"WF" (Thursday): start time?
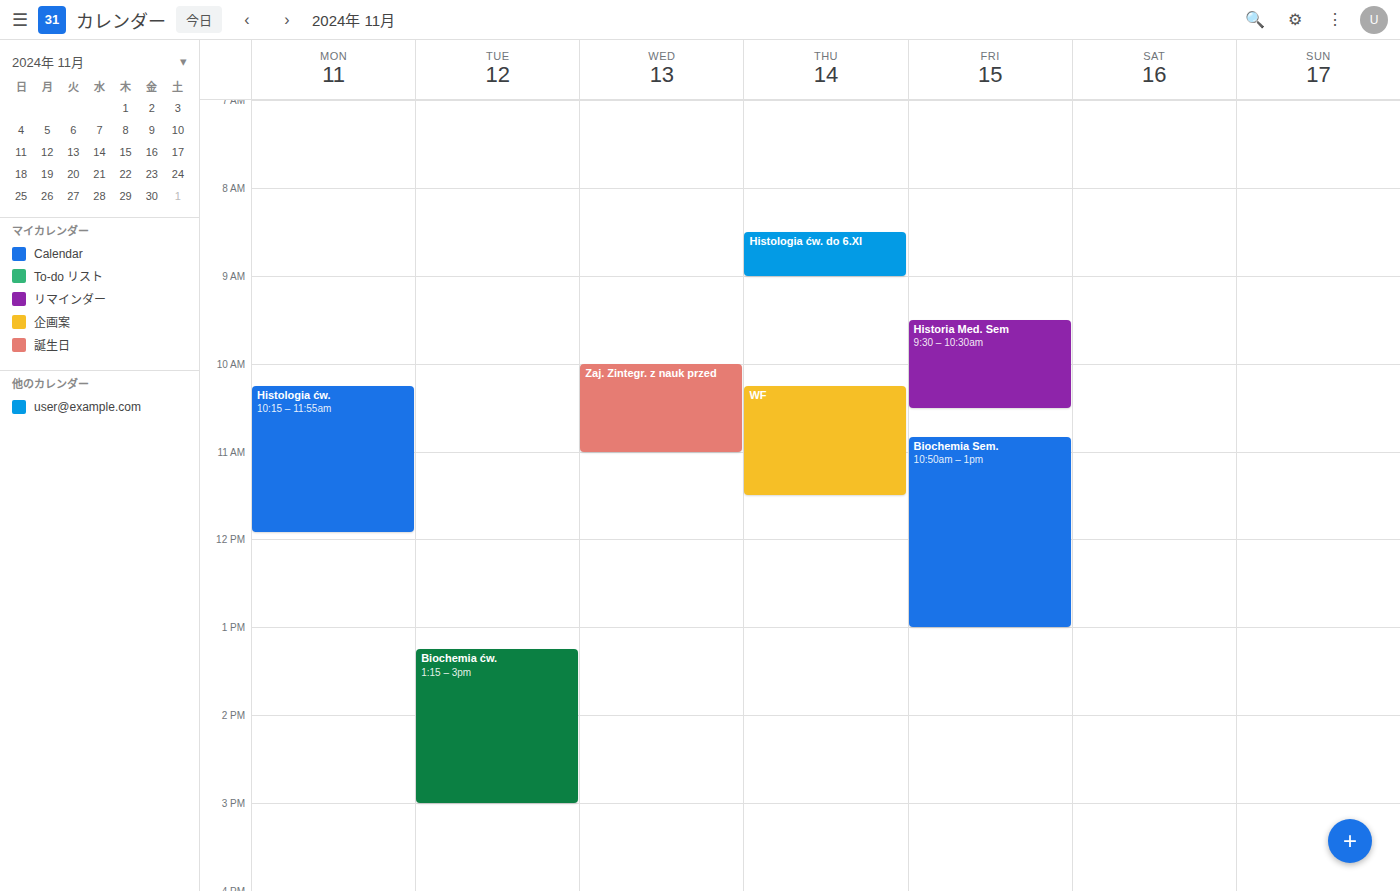
10:15